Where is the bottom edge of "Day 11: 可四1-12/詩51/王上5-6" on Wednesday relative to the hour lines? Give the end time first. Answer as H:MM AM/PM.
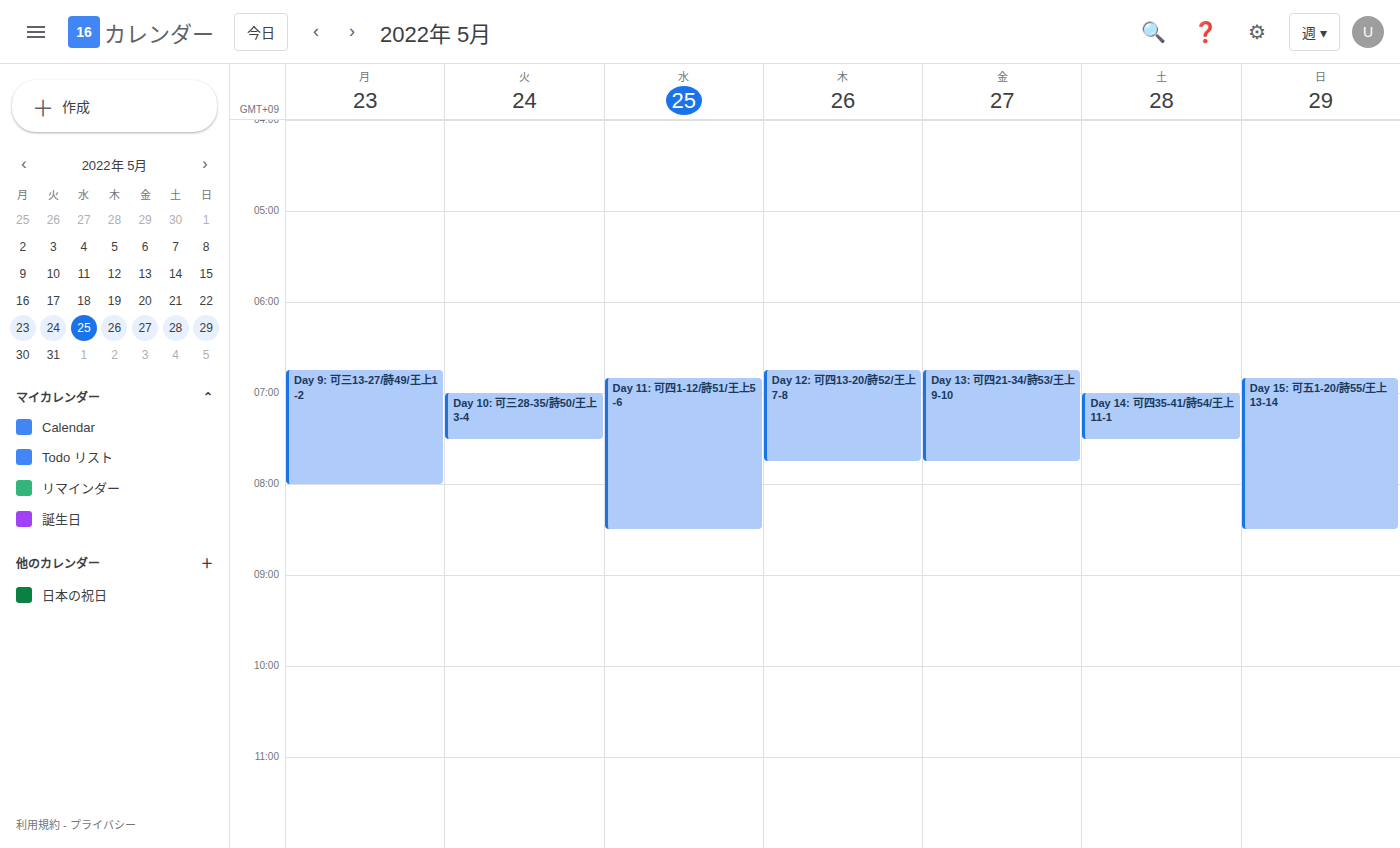
8:30 AM -- halfway between the 8 AM and 9 AM lines.